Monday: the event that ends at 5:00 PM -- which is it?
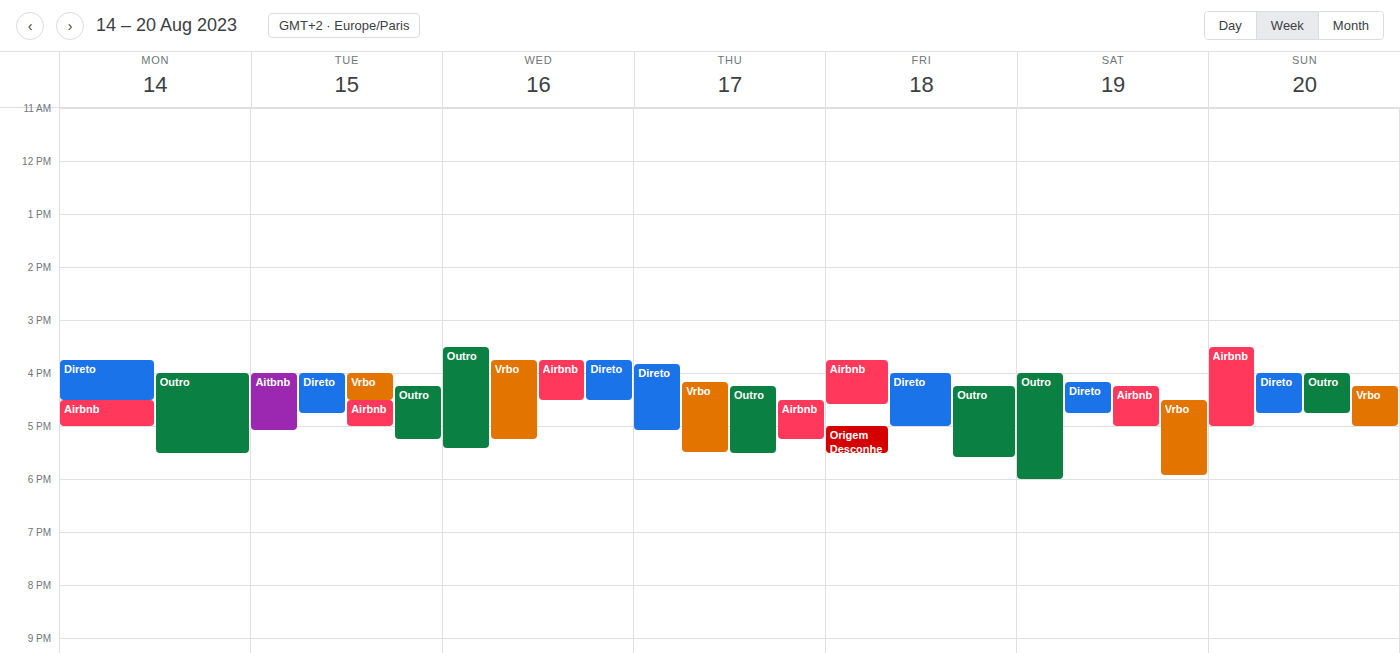
"Airbnb"